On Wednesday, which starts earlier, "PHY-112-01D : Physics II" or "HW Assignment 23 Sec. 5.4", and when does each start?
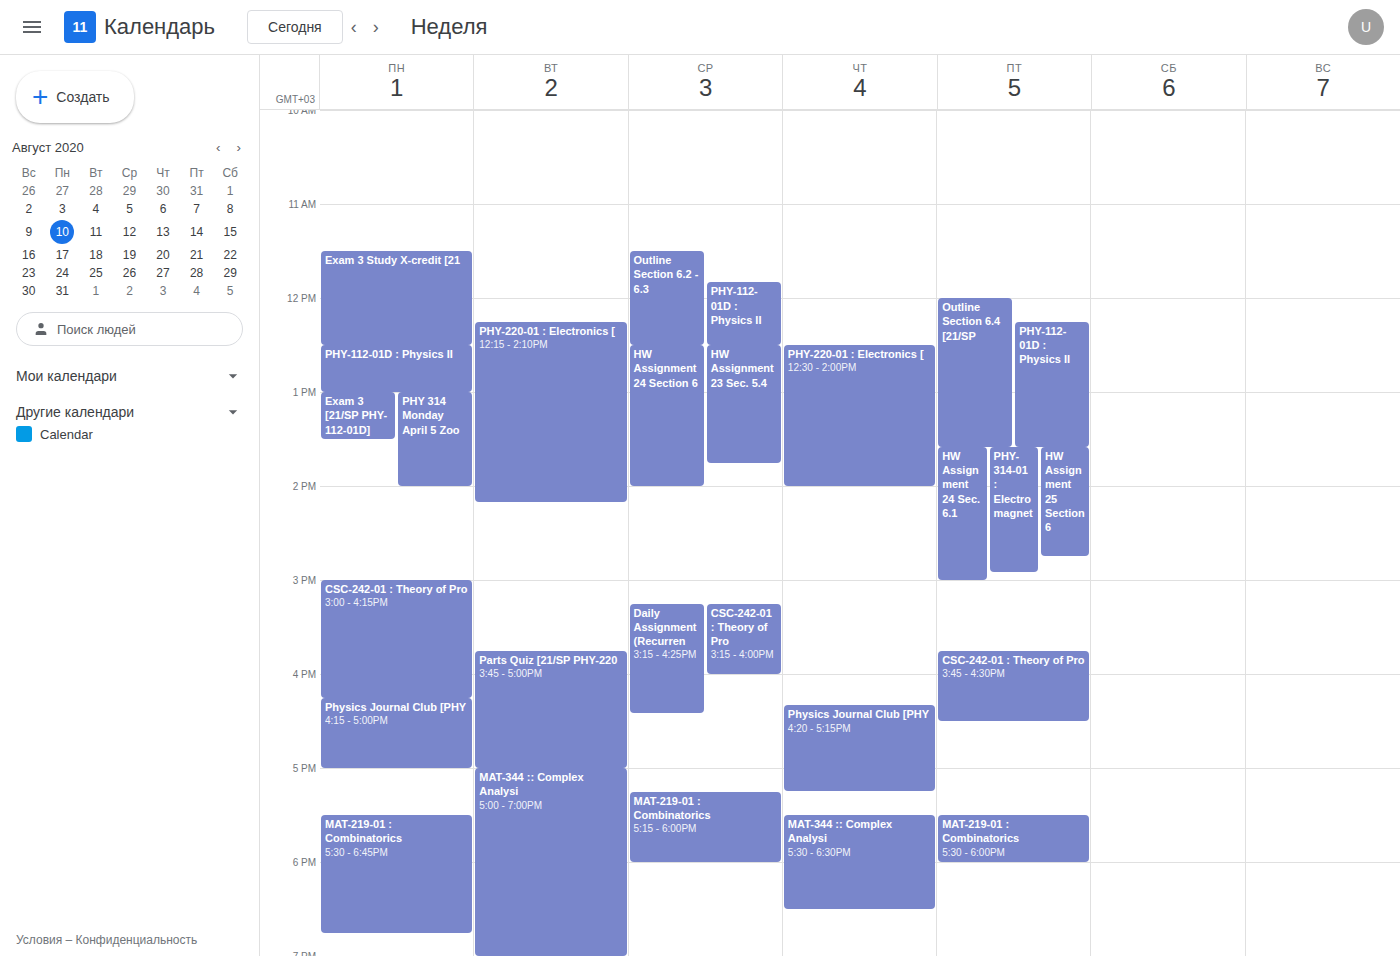
"PHY-112-01D : Physics II" 11:50 AM; "HW Assignment 23 Sec. 5.4" 12:30 PM.